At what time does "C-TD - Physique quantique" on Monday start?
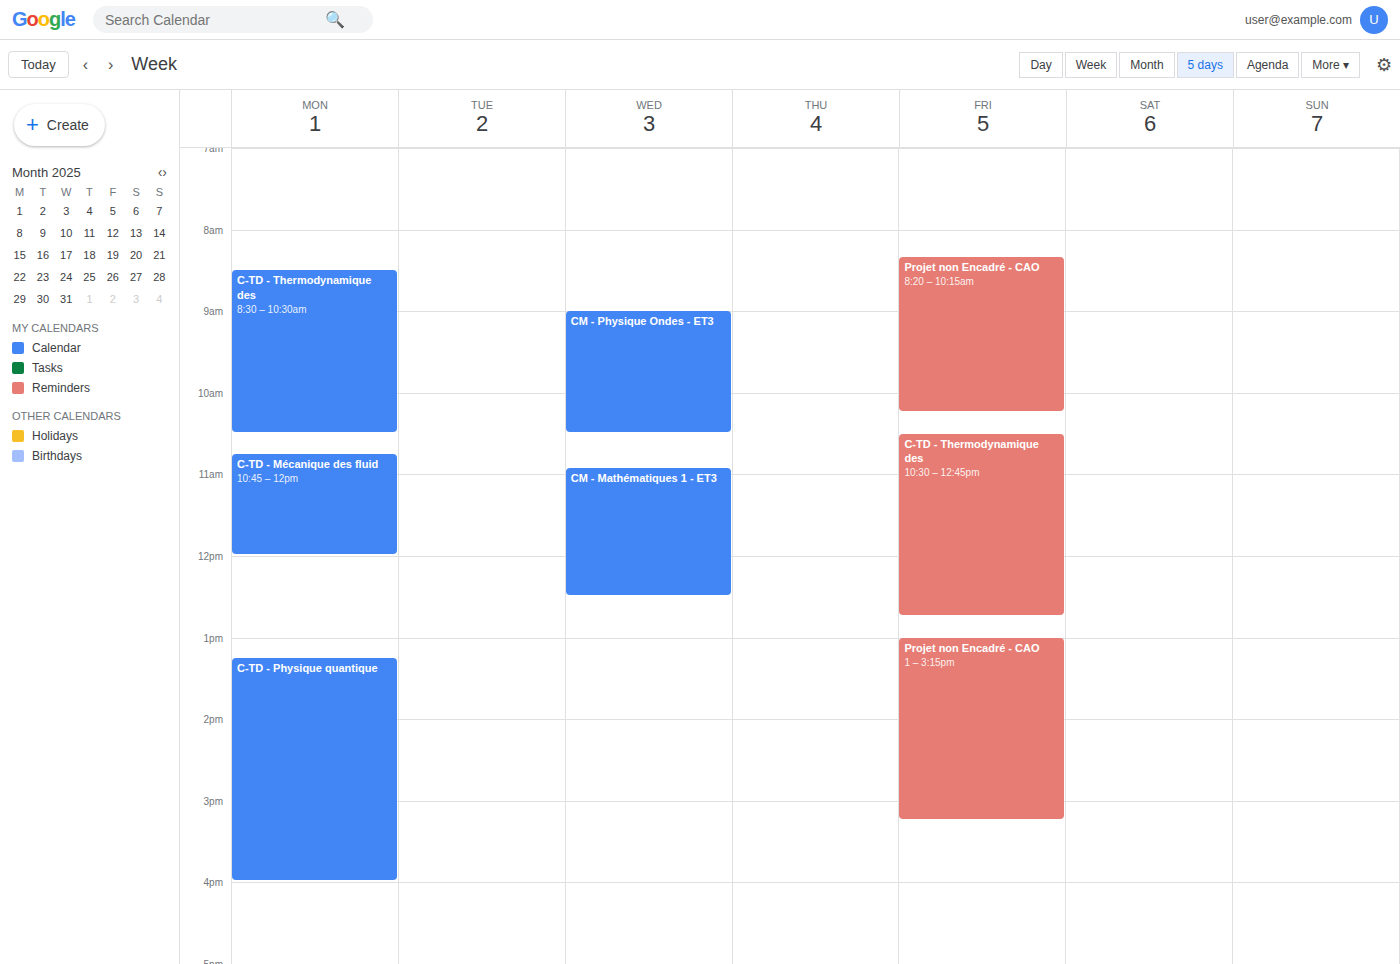
1:15 PM